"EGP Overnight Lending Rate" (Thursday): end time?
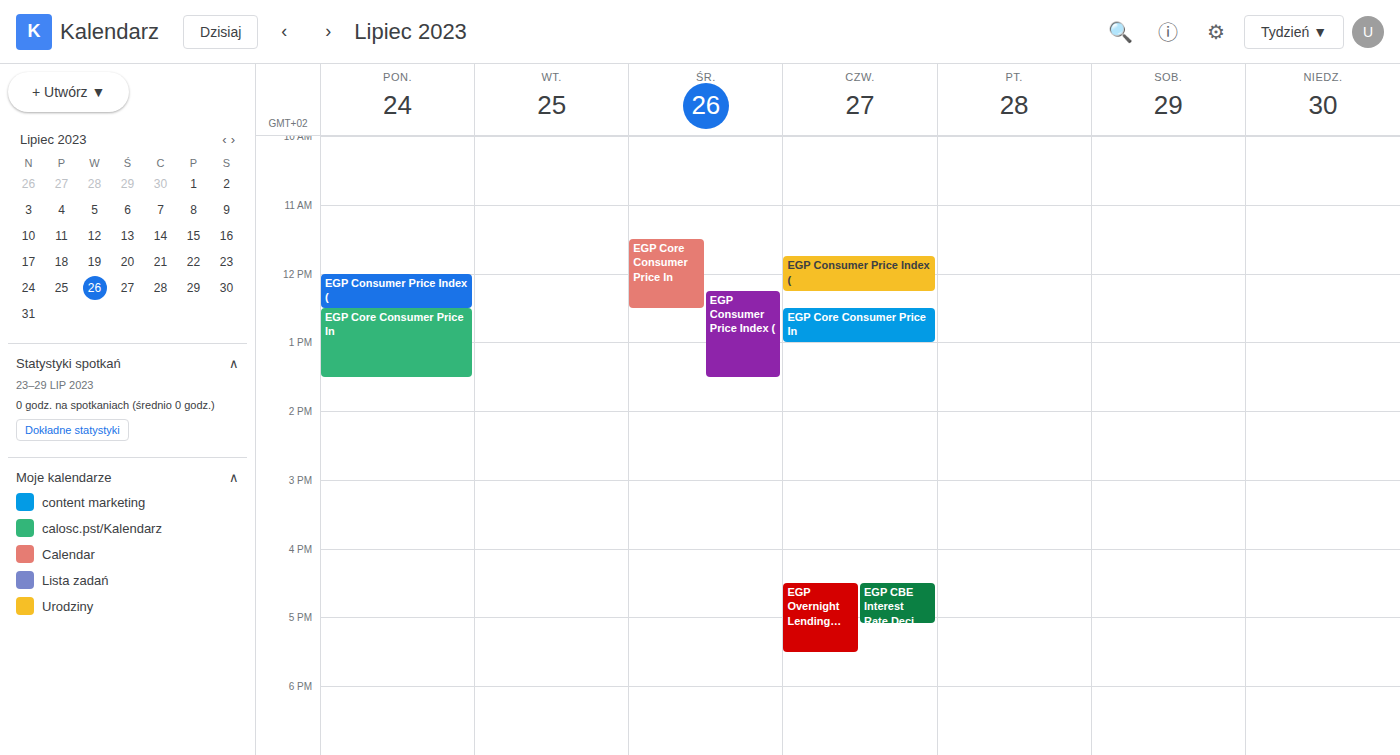
17:30